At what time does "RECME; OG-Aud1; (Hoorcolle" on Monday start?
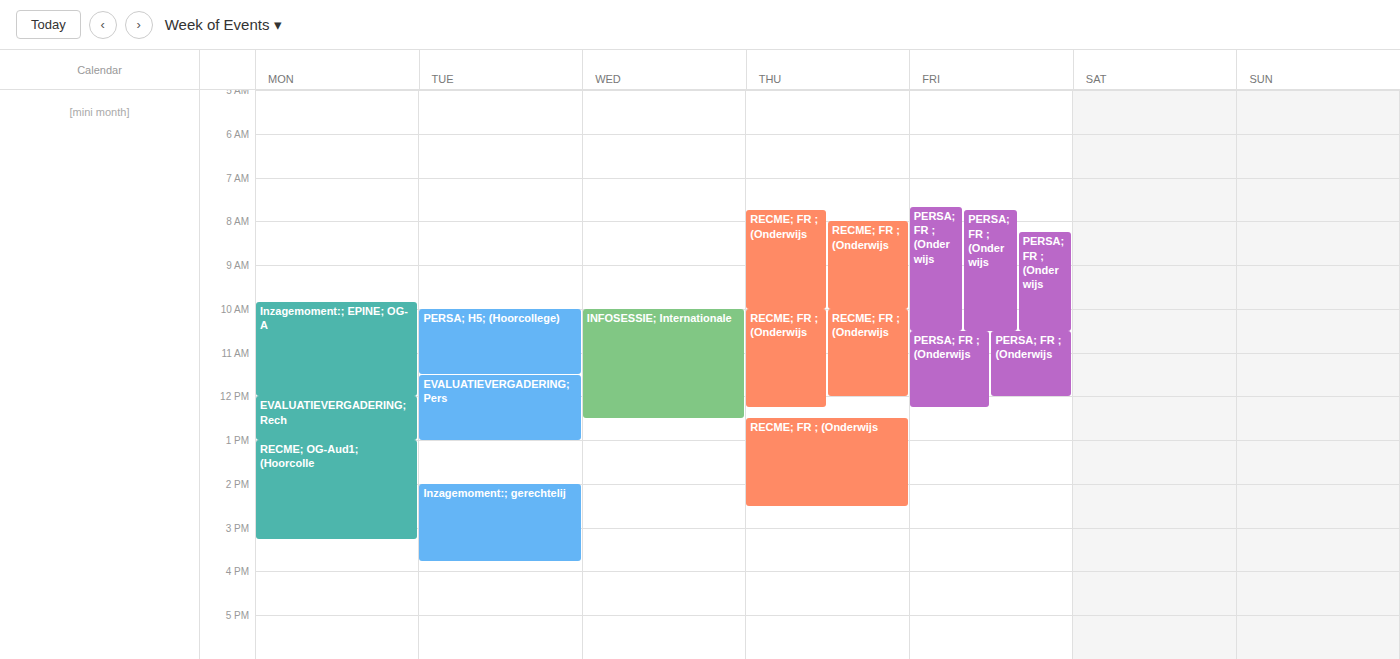
1:00 PM